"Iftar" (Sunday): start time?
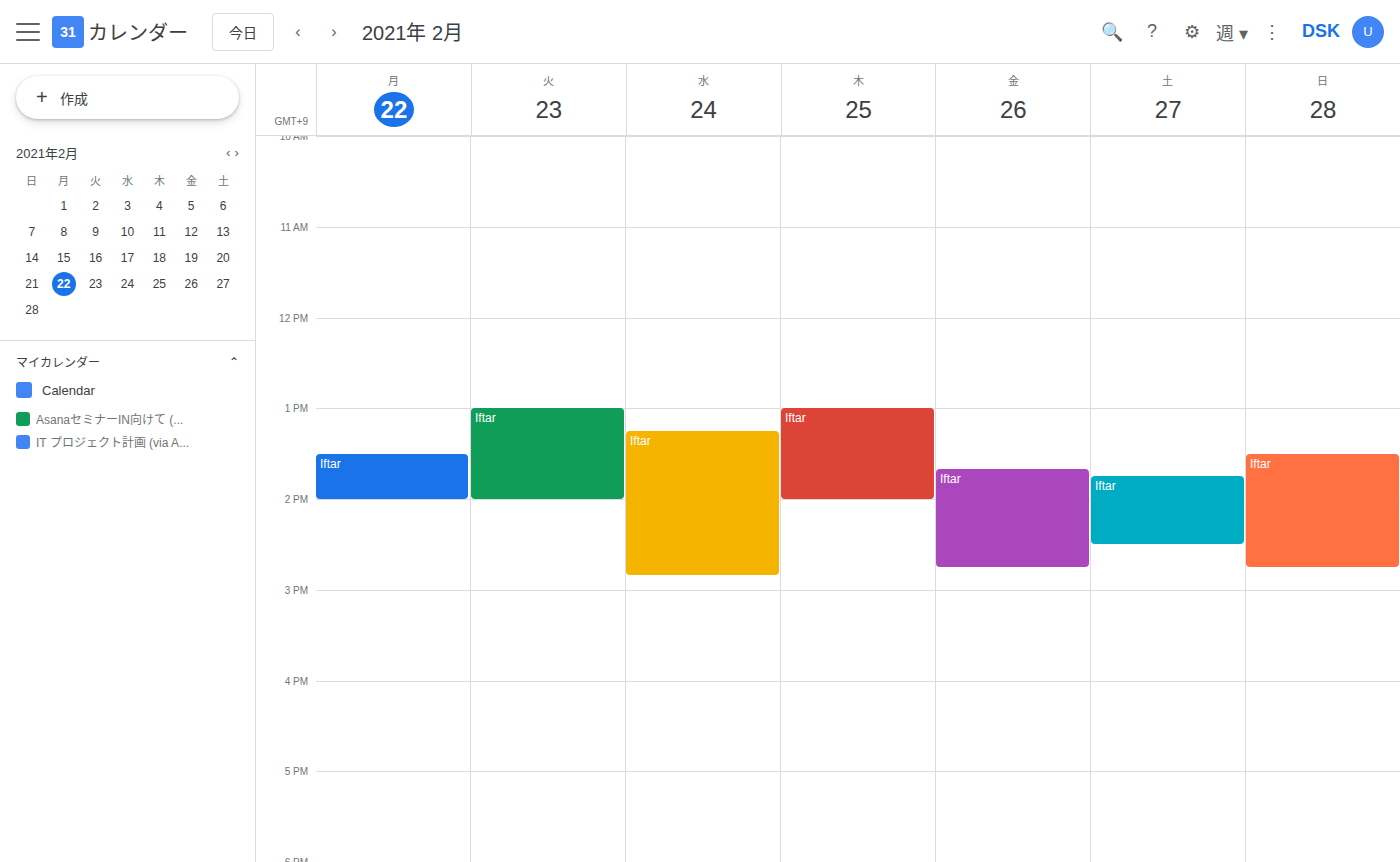
1:30 PM